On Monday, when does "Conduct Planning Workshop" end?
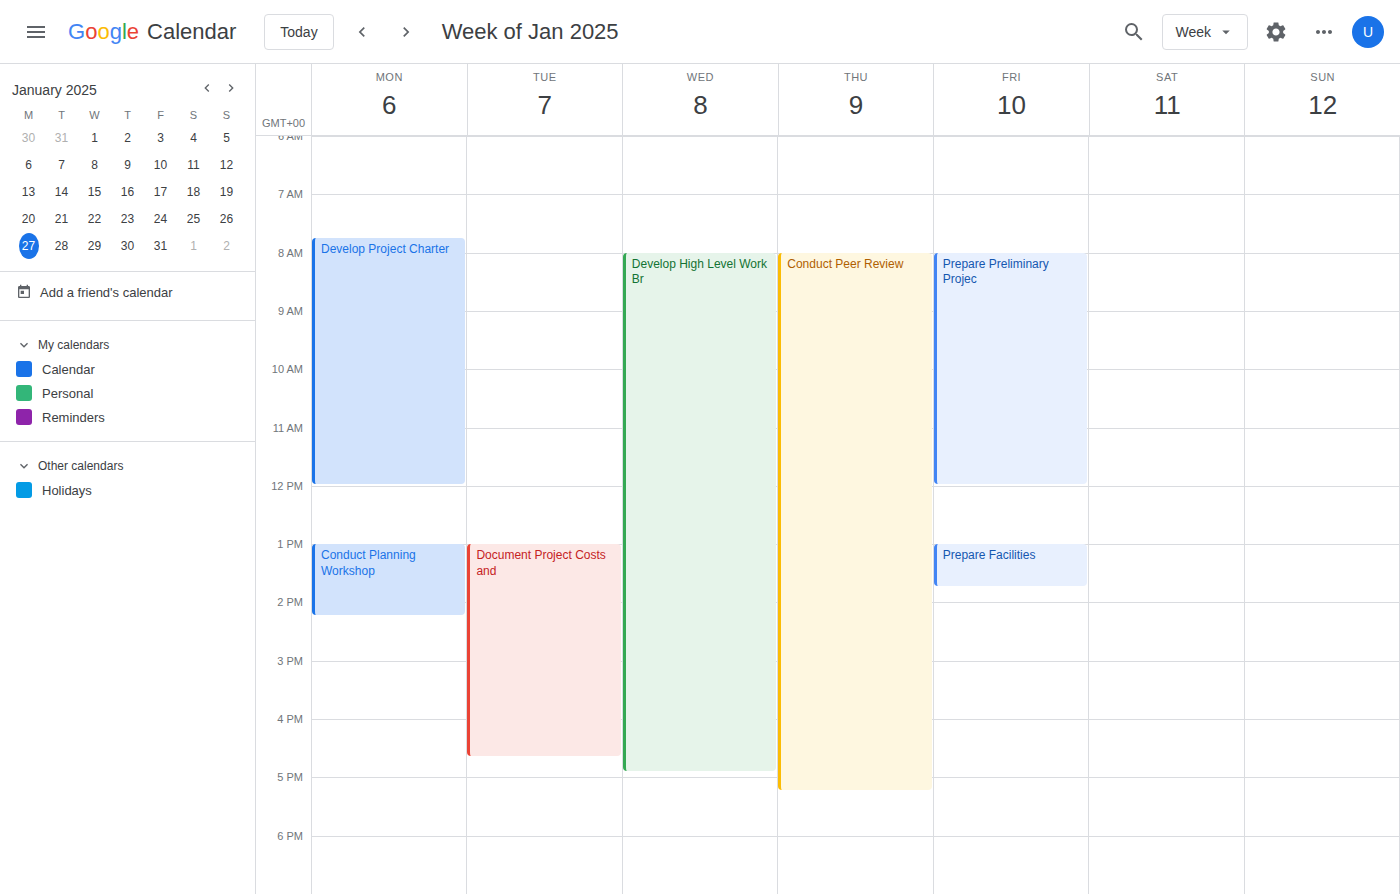
2:15 PM